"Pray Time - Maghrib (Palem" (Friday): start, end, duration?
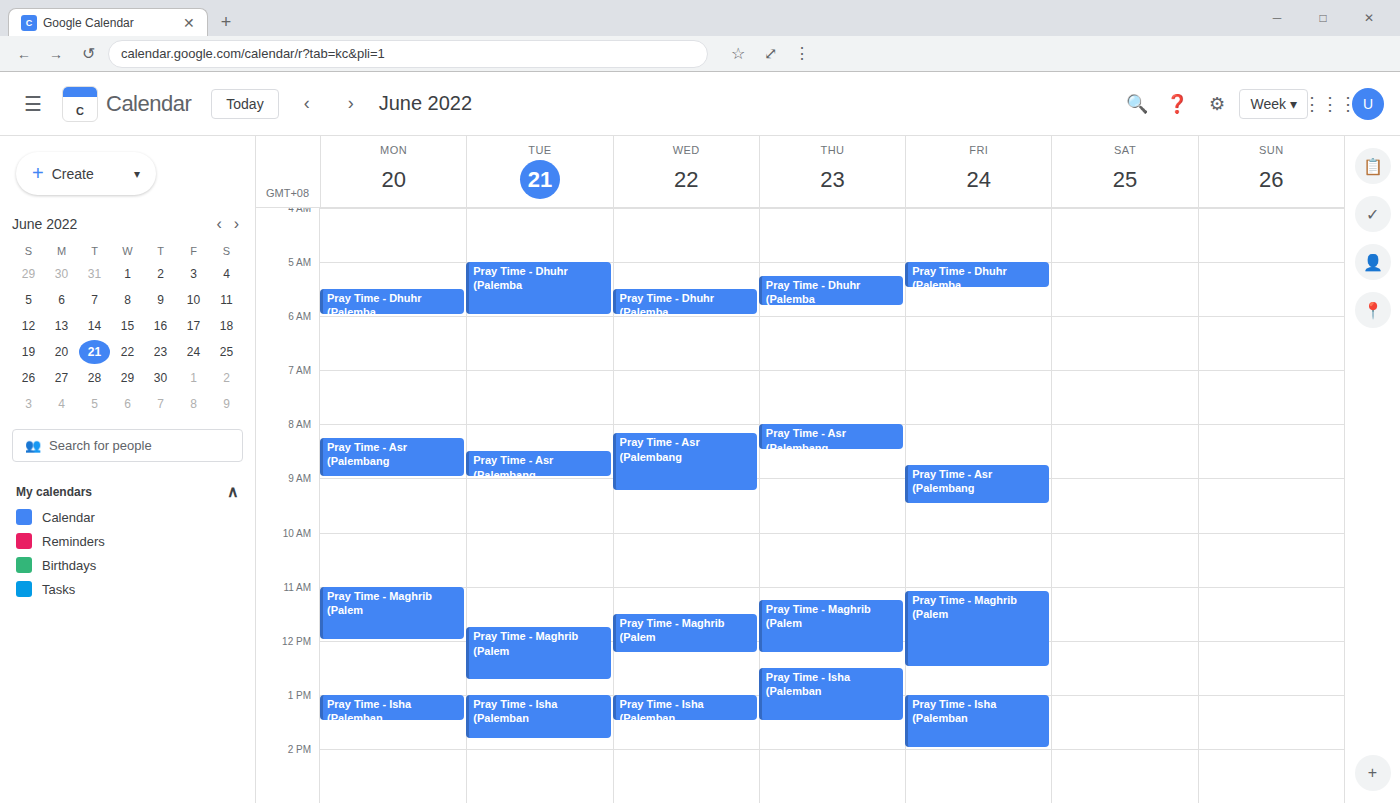
11:05 AM to 12:30 PM, 1 hour 25 minutes